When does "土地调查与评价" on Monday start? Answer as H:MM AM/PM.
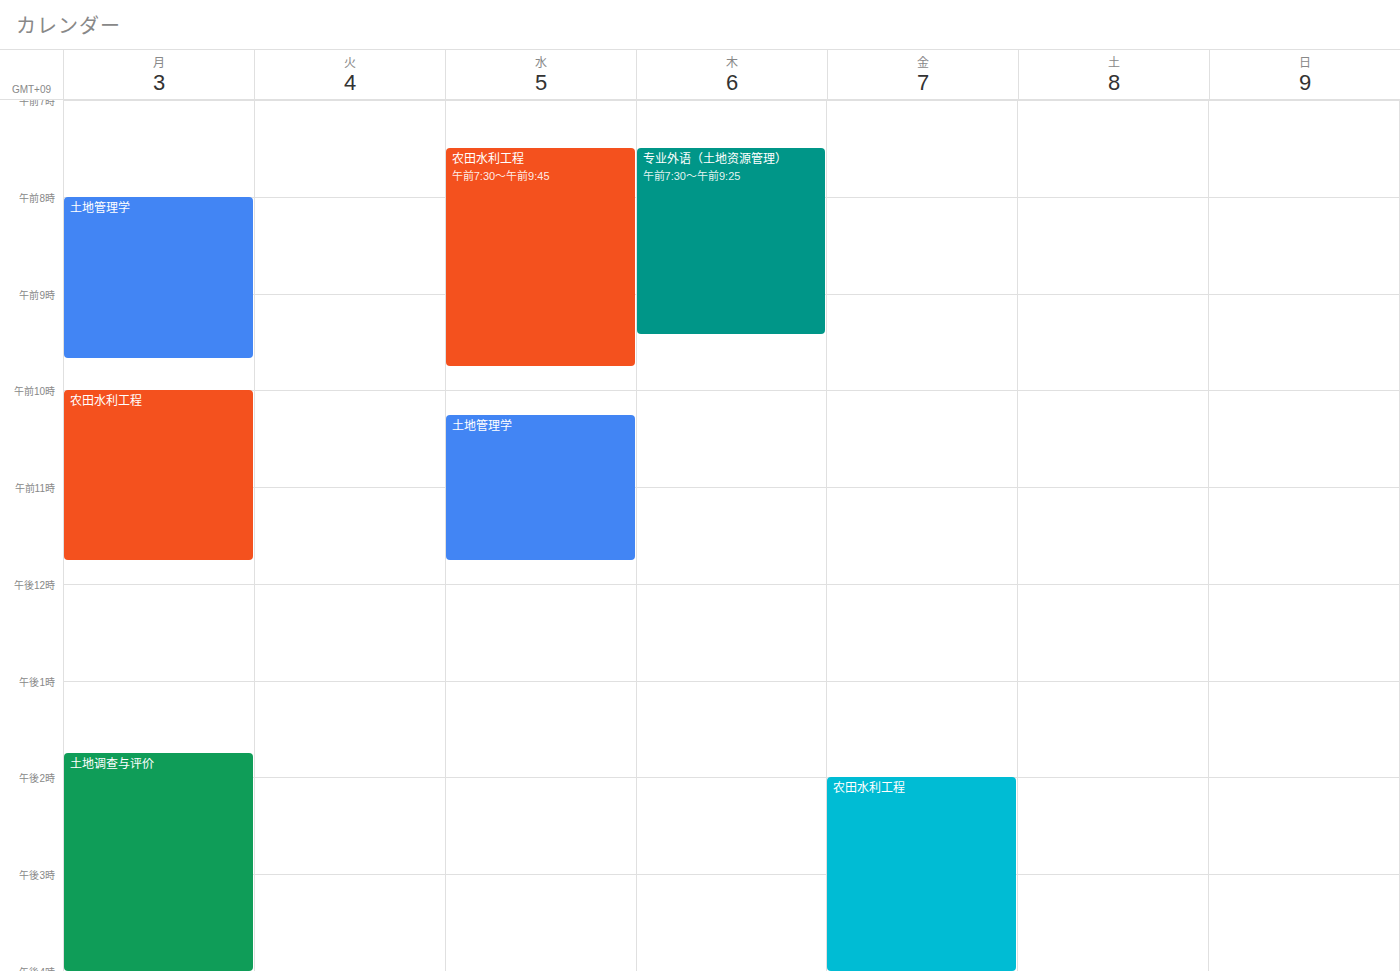
1:45 PM